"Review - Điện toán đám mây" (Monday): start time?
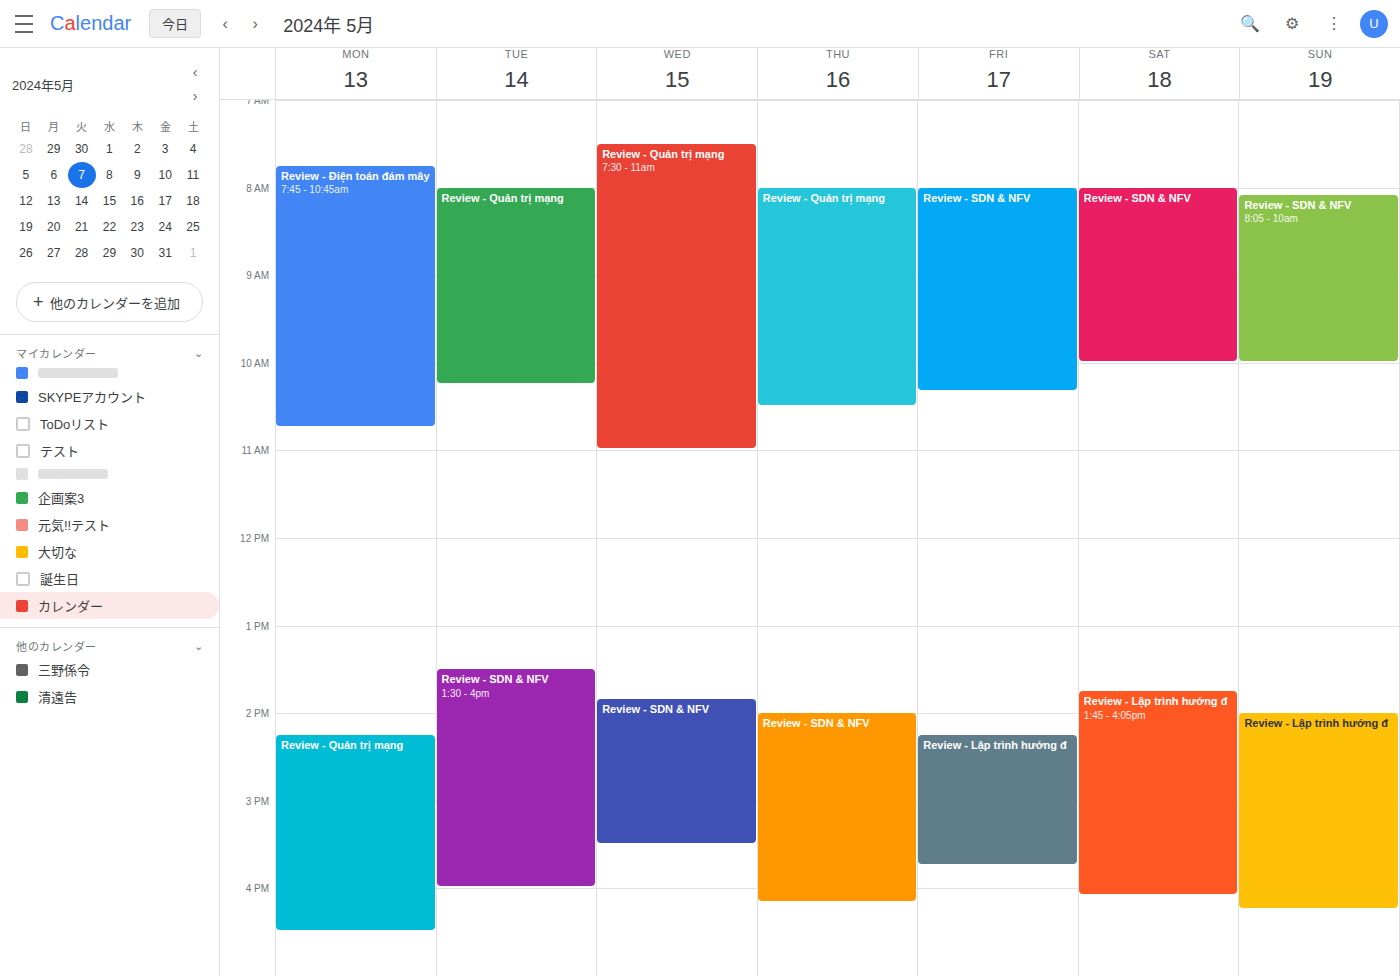
7:45 AM